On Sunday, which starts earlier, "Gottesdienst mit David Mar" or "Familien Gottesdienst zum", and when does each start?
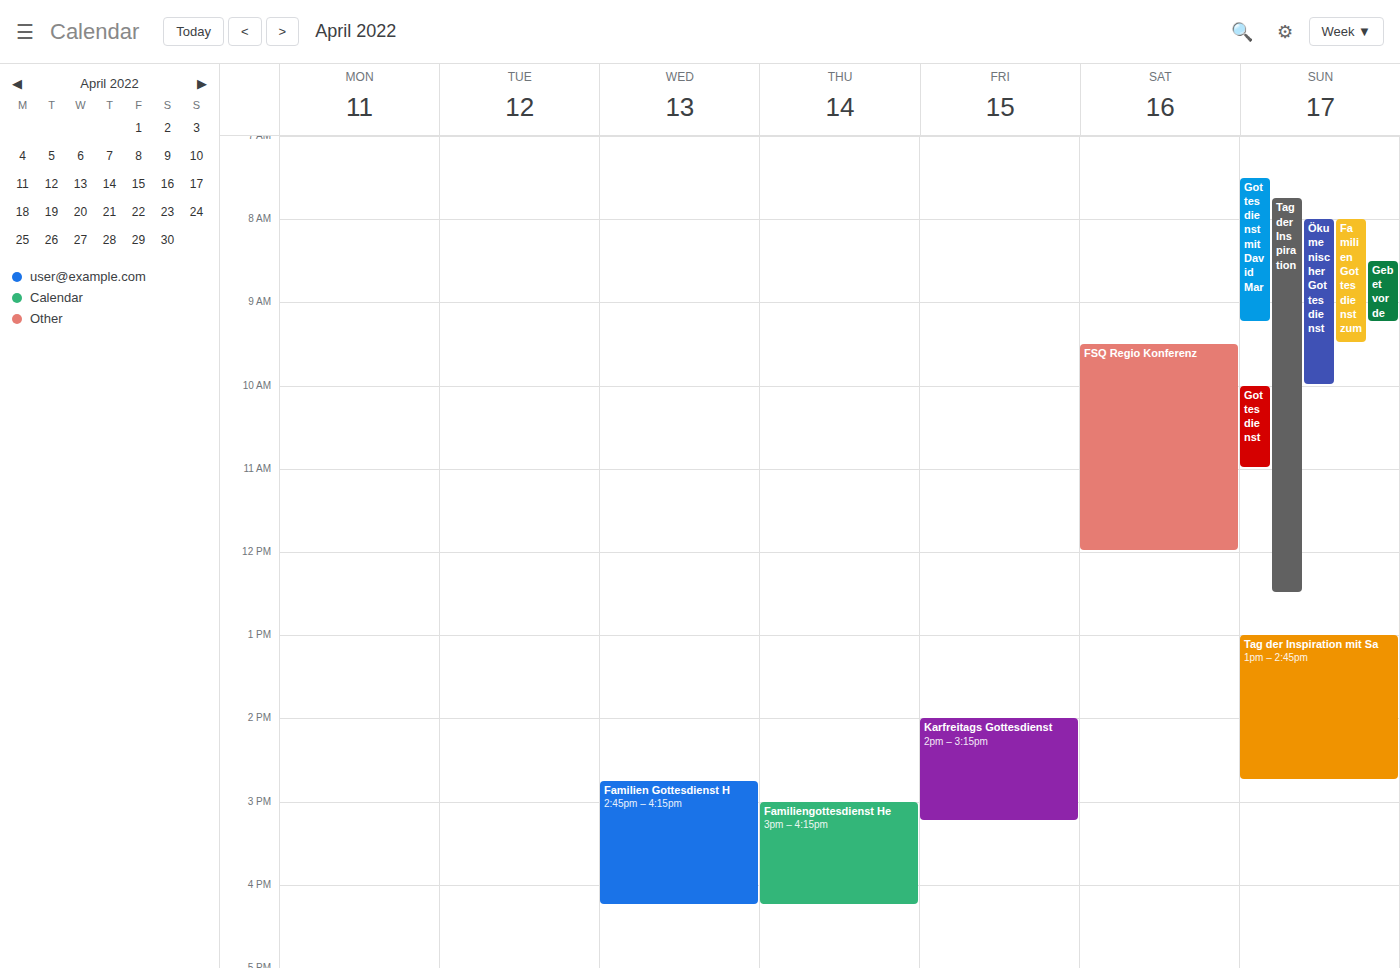
"Gottesdienst mit David Mar" 7:30 AM; "Familien Gottesdienst zum" 8:00 AM.